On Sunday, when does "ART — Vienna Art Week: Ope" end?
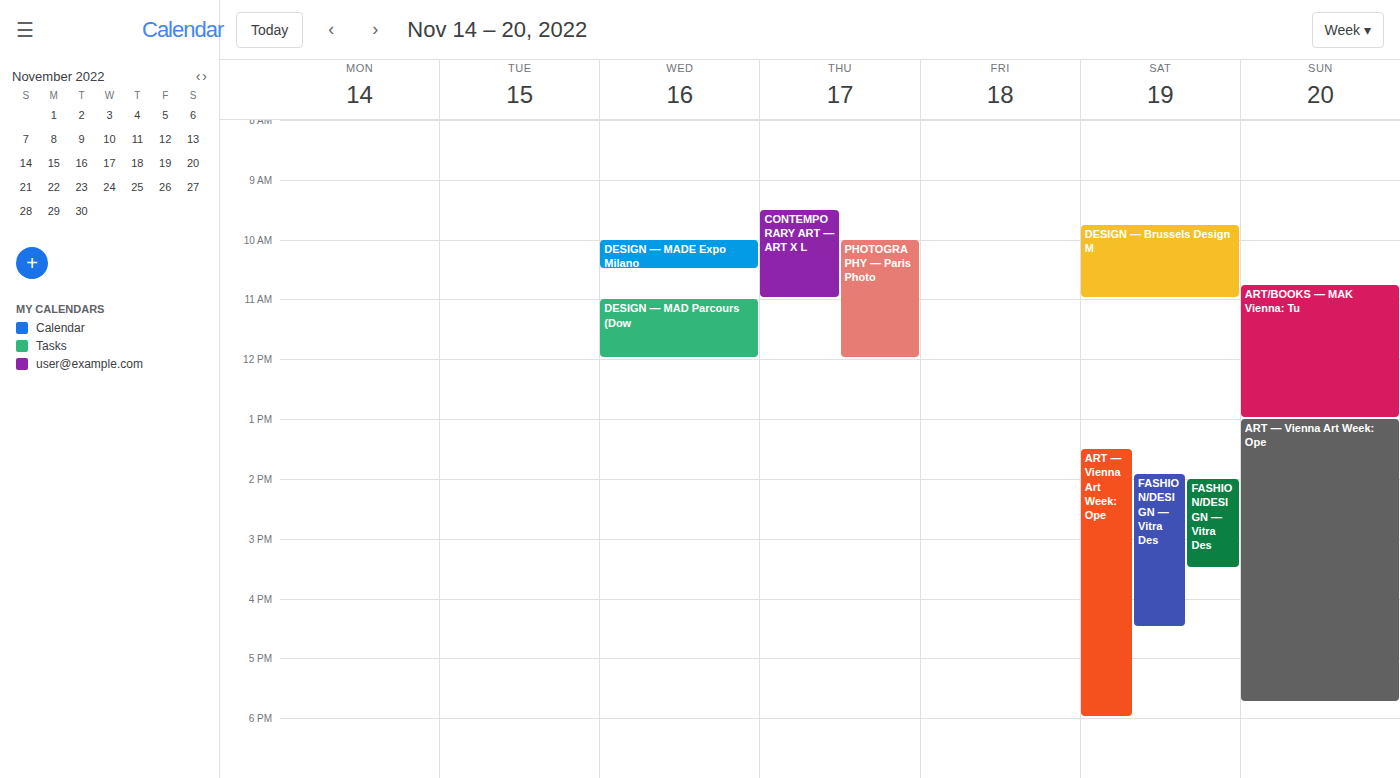
5:45 PM